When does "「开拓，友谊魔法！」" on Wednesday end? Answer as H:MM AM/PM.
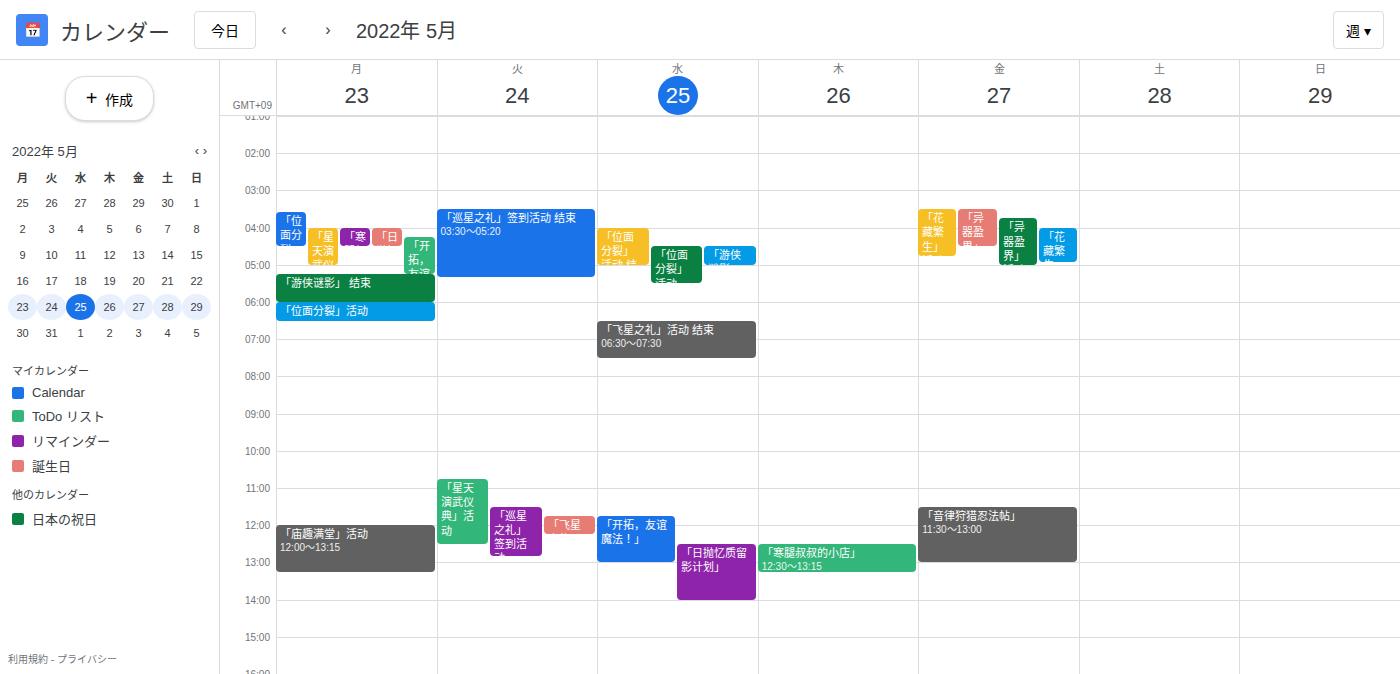
1:00 PM